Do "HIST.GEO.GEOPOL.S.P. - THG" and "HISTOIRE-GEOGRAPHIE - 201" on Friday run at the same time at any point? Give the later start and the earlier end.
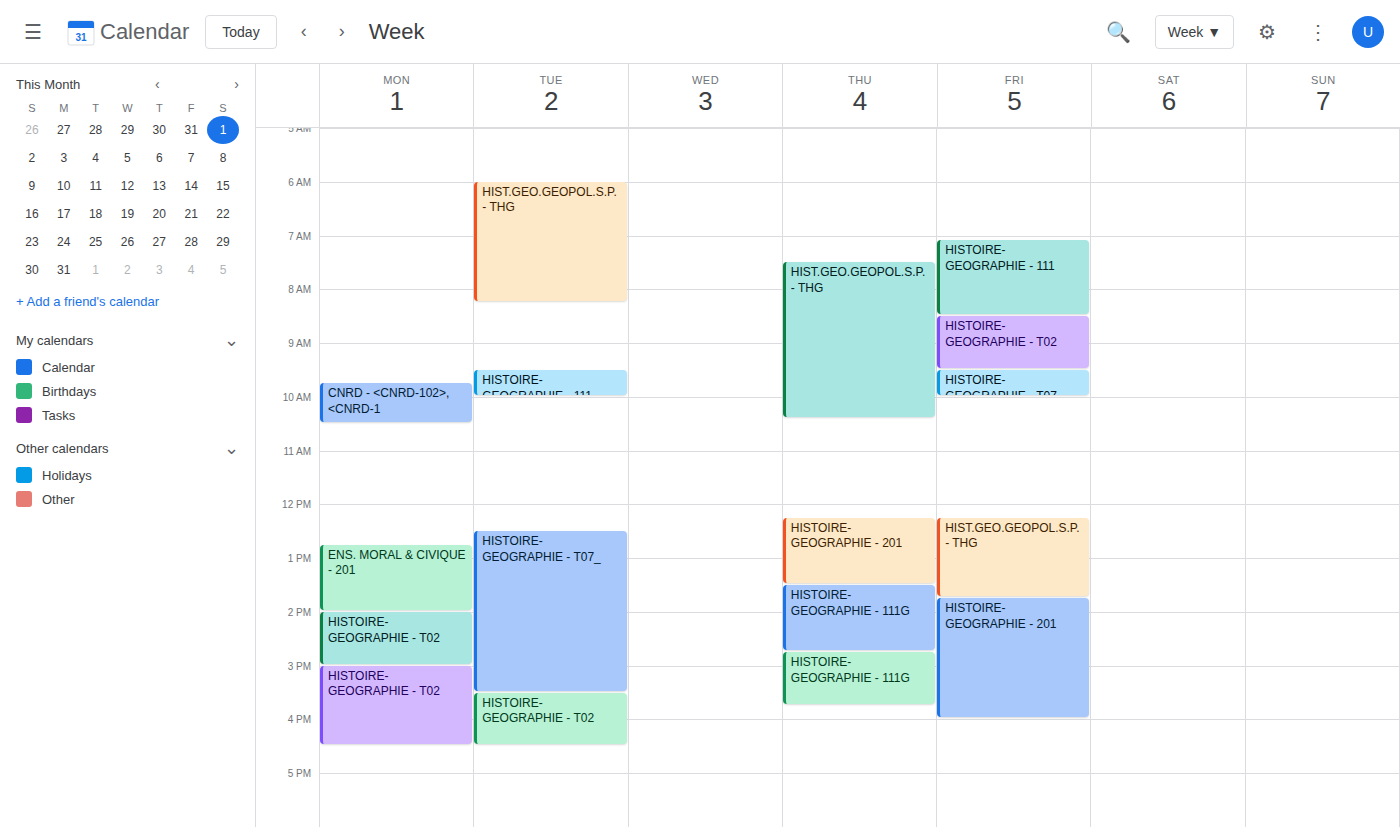
"HIST.GEO.GEOPOL.S.P. - THG" ends at 1:45 PM, exactly when "HISTOIRE-GEOGRAPHIE - 201" starts -- they touch but do not overlap.